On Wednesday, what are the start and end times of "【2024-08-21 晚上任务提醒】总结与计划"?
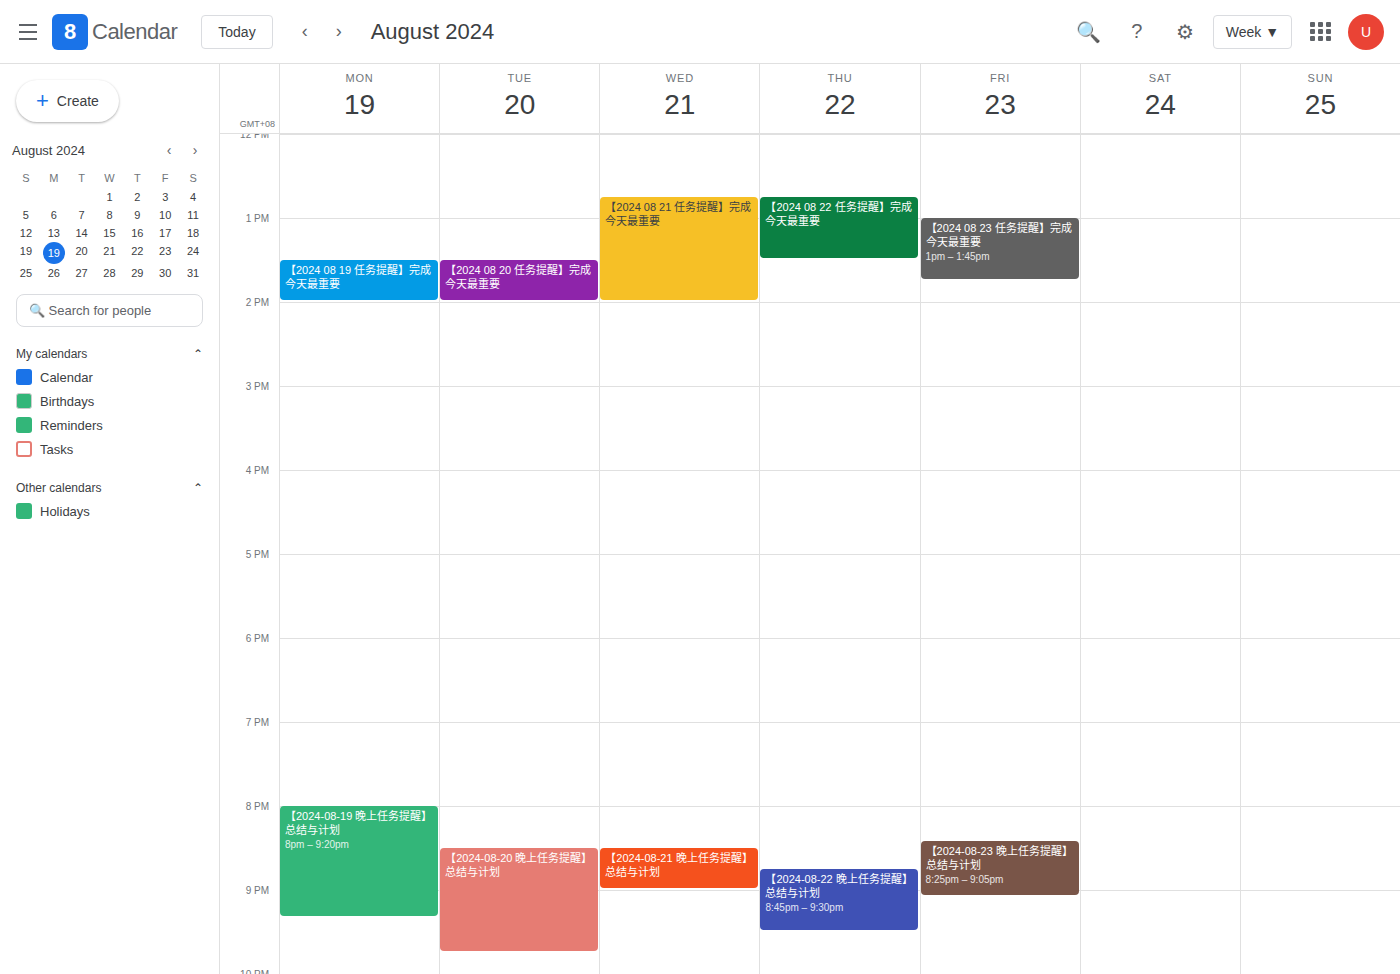
8:30 PM to 9:00 PM